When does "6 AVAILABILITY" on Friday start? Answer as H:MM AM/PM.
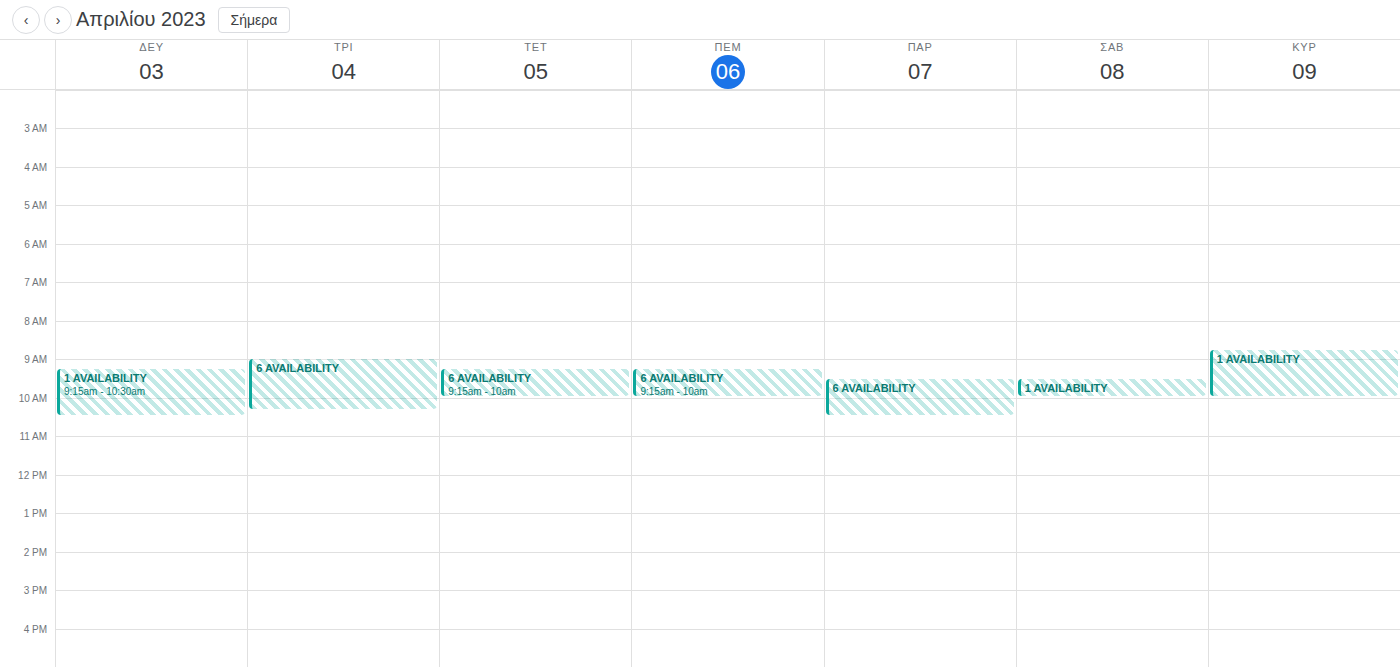
9:30 AM